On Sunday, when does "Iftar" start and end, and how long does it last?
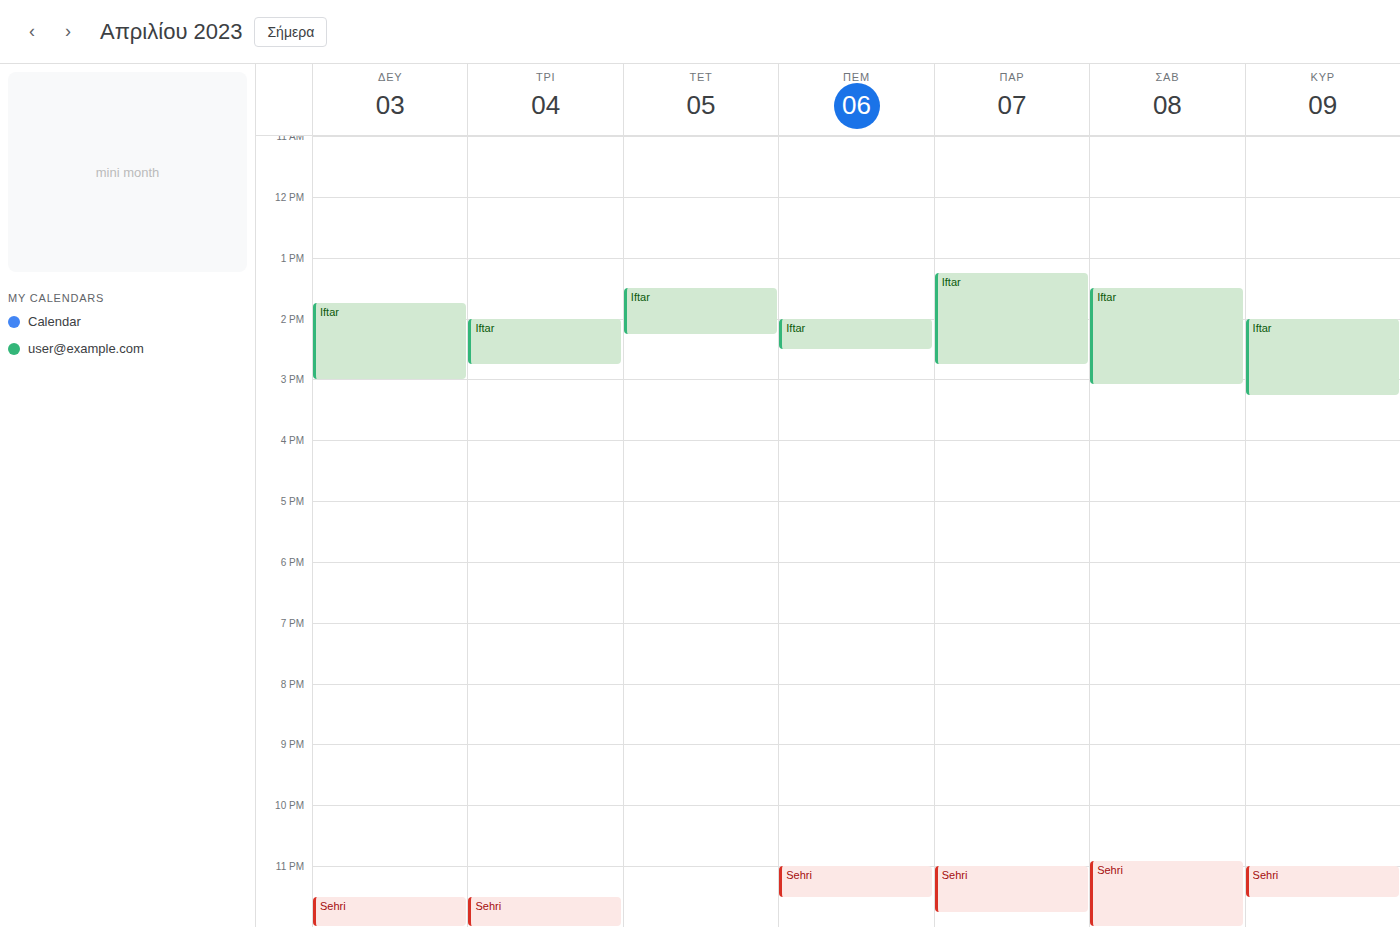
2:00 PM to 3:15 PM, 1 hour 15 minutes